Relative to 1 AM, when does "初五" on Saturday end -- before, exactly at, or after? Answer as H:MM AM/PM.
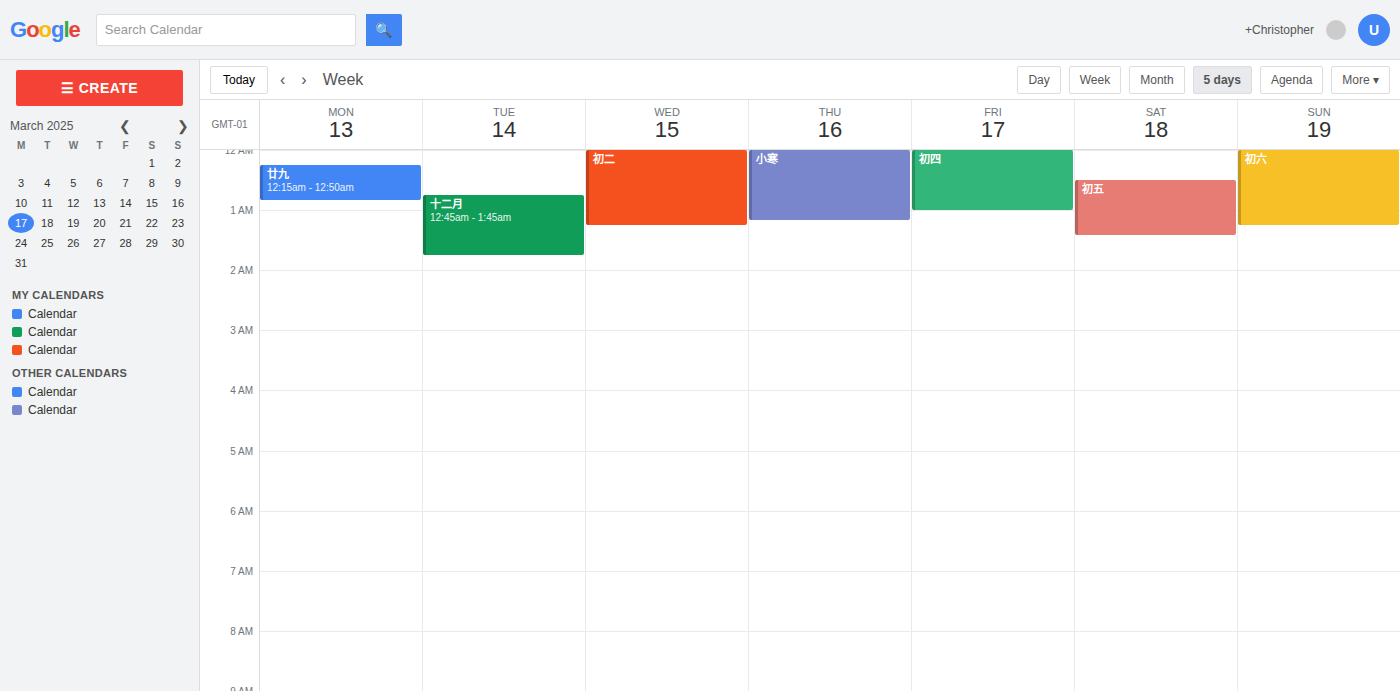
1:25 AM -- after 1 AM, 25 minutes below the 1 AM line.